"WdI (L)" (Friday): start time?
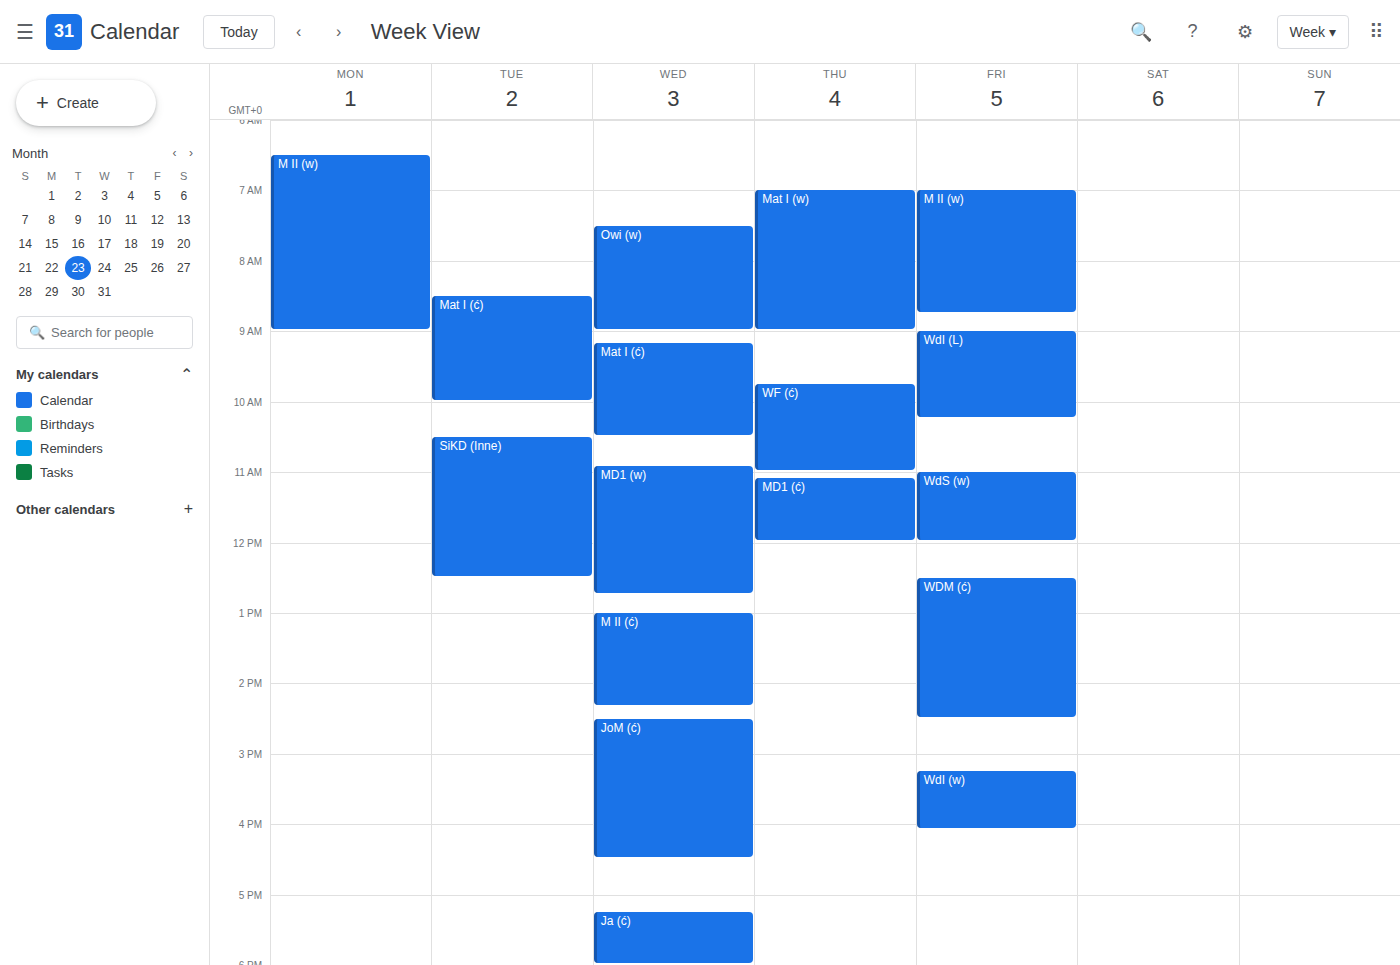
09:00